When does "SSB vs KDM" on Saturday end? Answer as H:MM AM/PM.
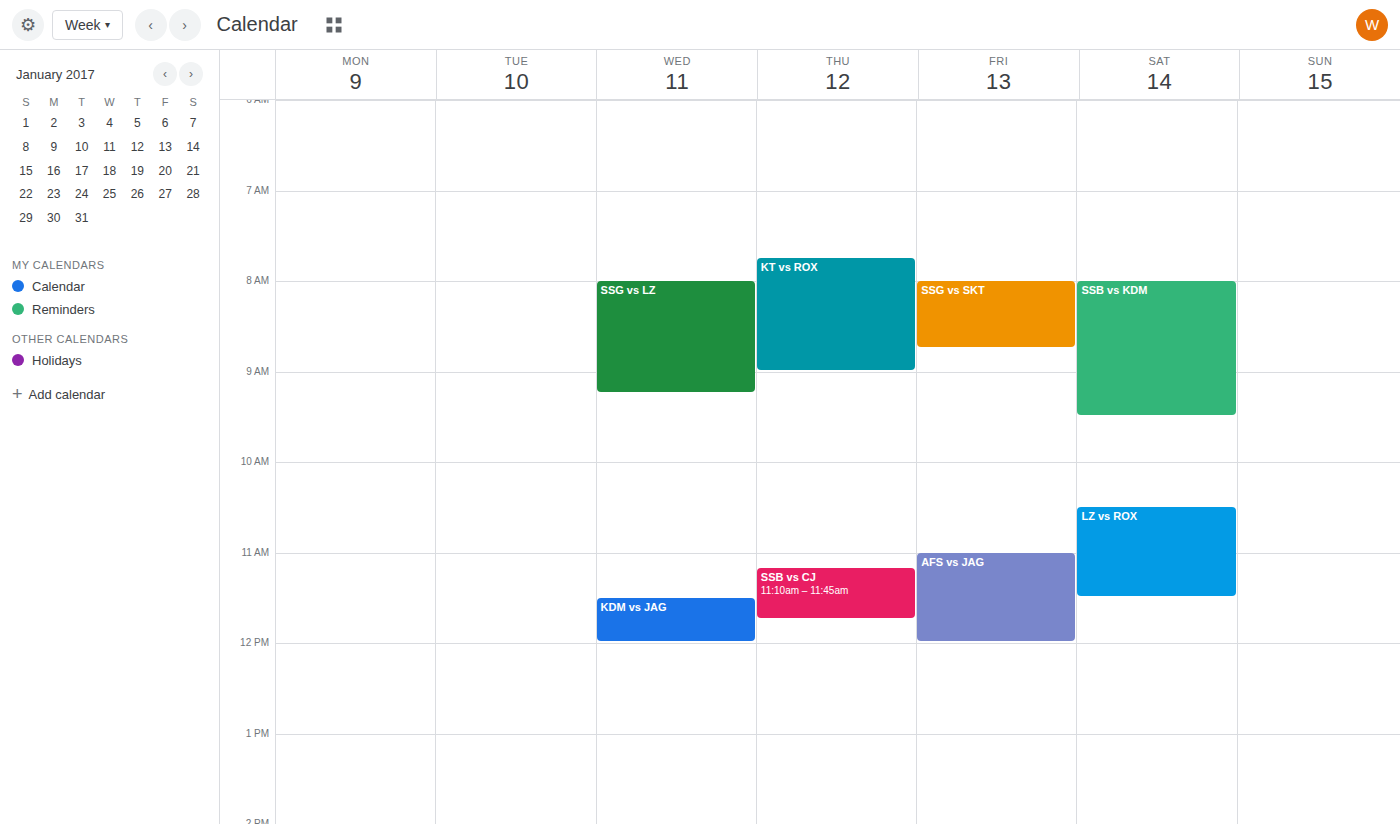
9:30 AM